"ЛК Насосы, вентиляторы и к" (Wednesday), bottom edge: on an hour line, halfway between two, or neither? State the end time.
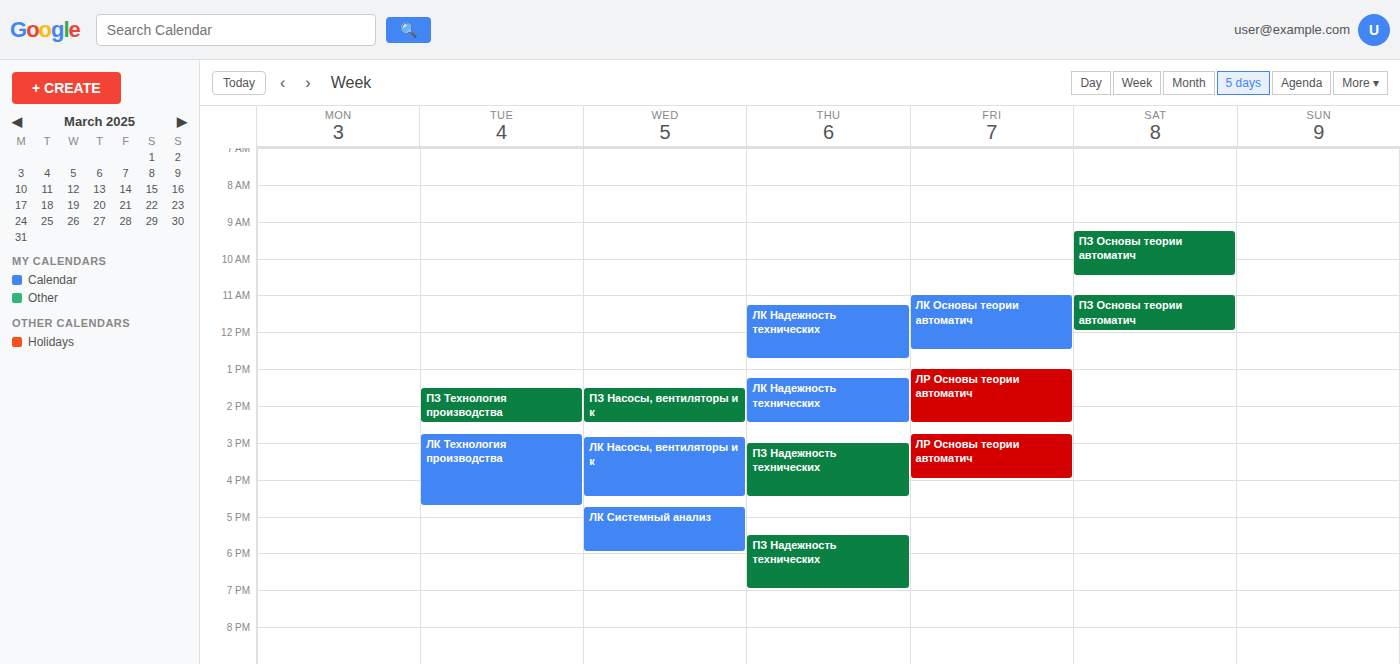
4:30 PM -- halfway between the 4 PM and 5 PM lines.